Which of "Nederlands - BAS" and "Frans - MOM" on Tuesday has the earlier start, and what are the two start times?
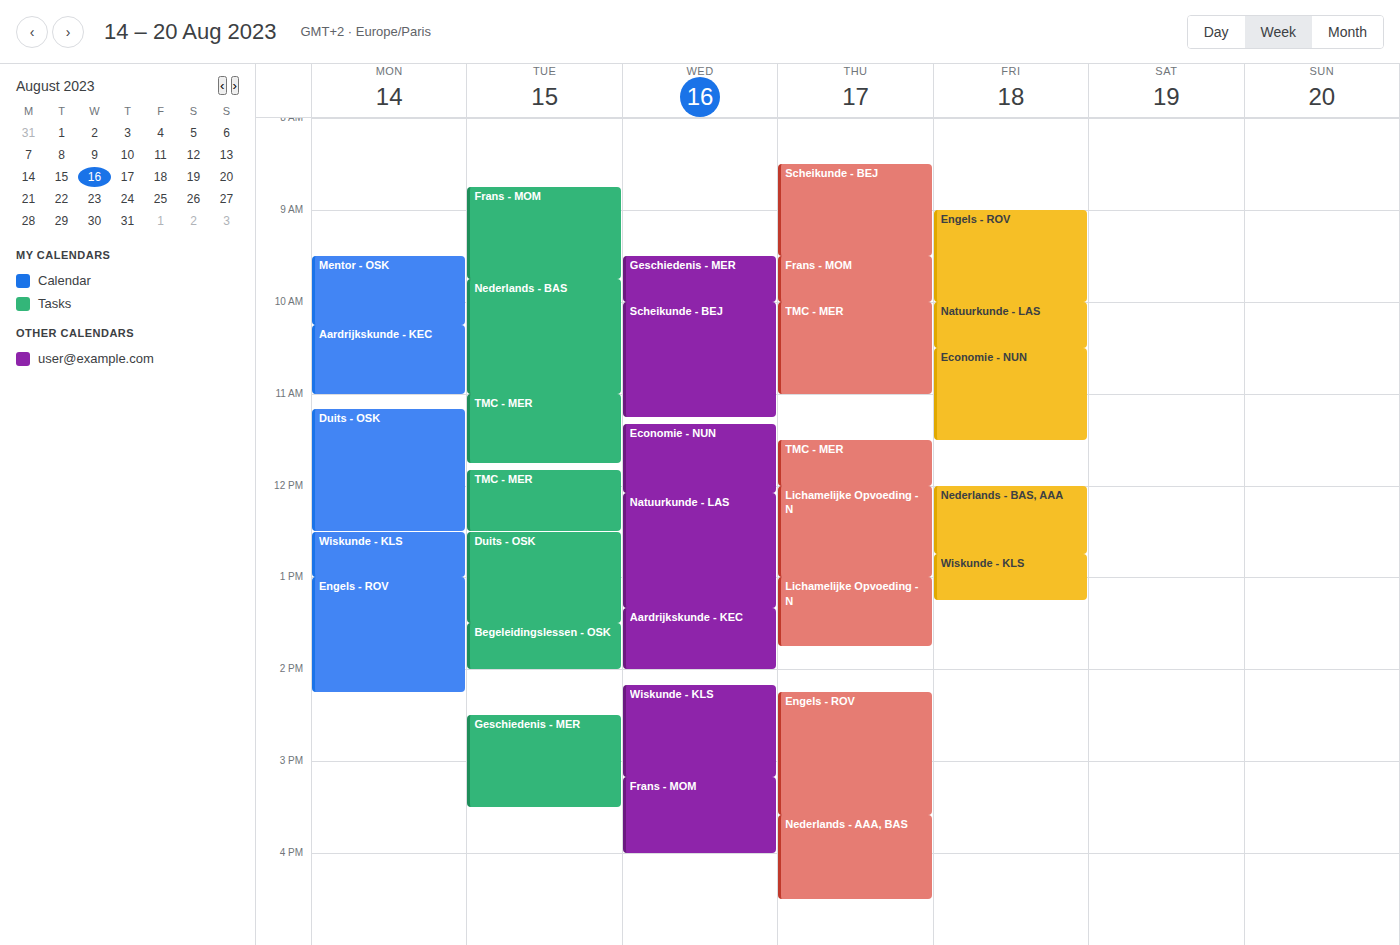
"Frans - MOM" 8:45 AM; "Nederlands - BAS" 9:45 AM.